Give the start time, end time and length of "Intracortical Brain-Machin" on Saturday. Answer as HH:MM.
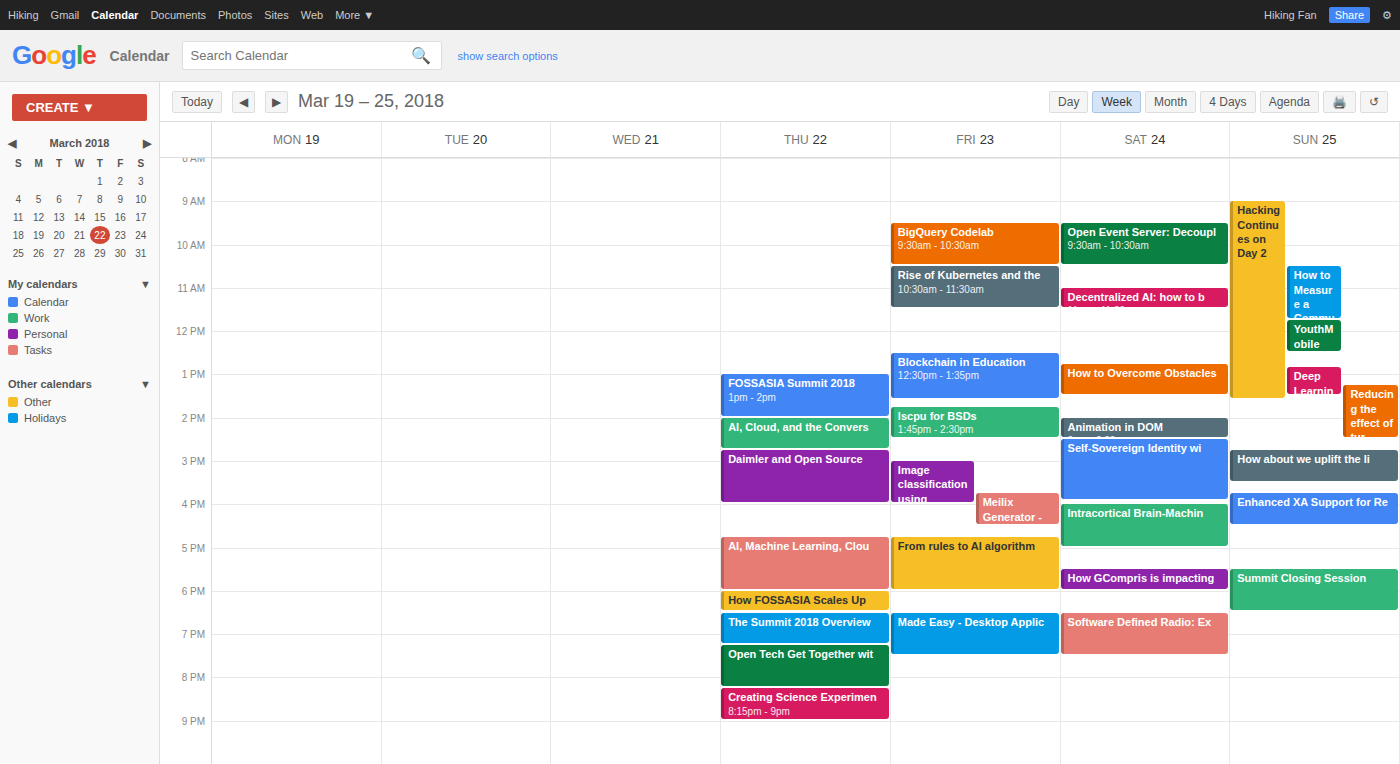
16:00 to 17:00, 1 hour